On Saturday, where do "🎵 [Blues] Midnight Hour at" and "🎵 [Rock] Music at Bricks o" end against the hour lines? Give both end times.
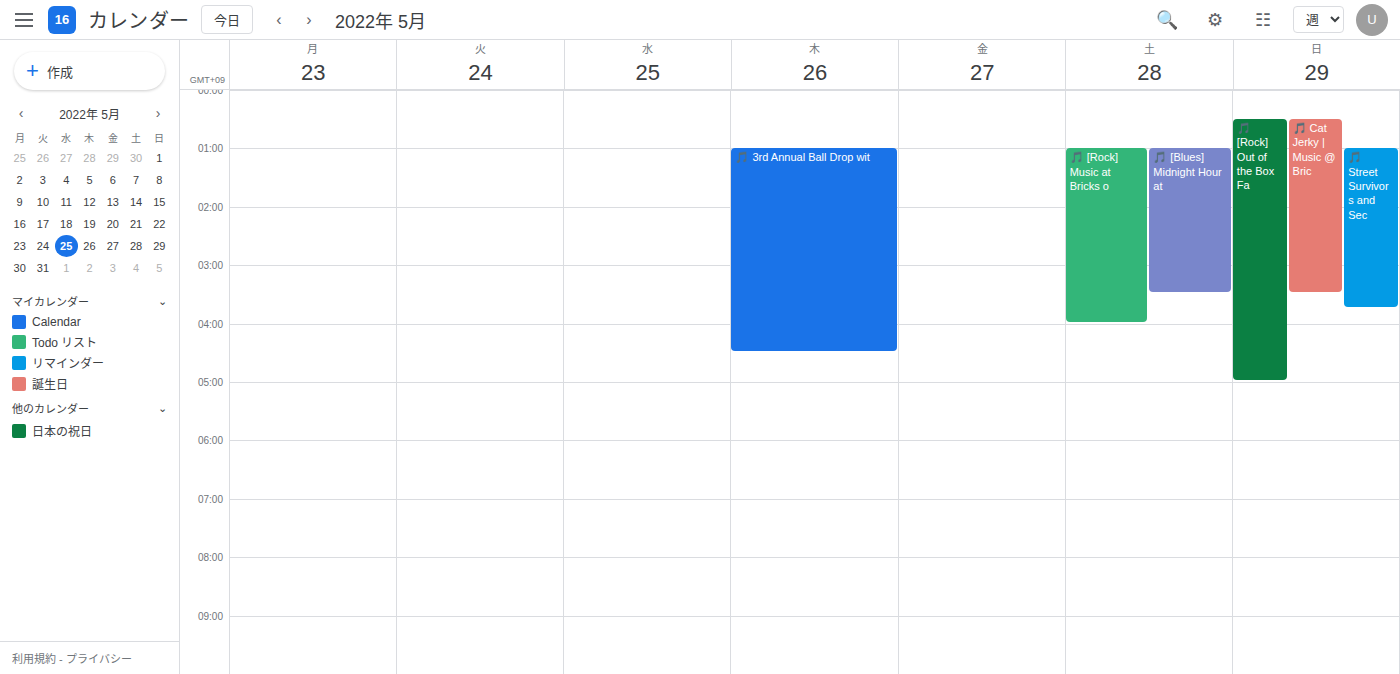
"🎵 [Blues] Midnight Hour at": 03:30, halfway between the 03:00 and 04:00 lines. "🎵 [Rock] Music at Bricks o": 04:00, exactly on the 04:00 line.